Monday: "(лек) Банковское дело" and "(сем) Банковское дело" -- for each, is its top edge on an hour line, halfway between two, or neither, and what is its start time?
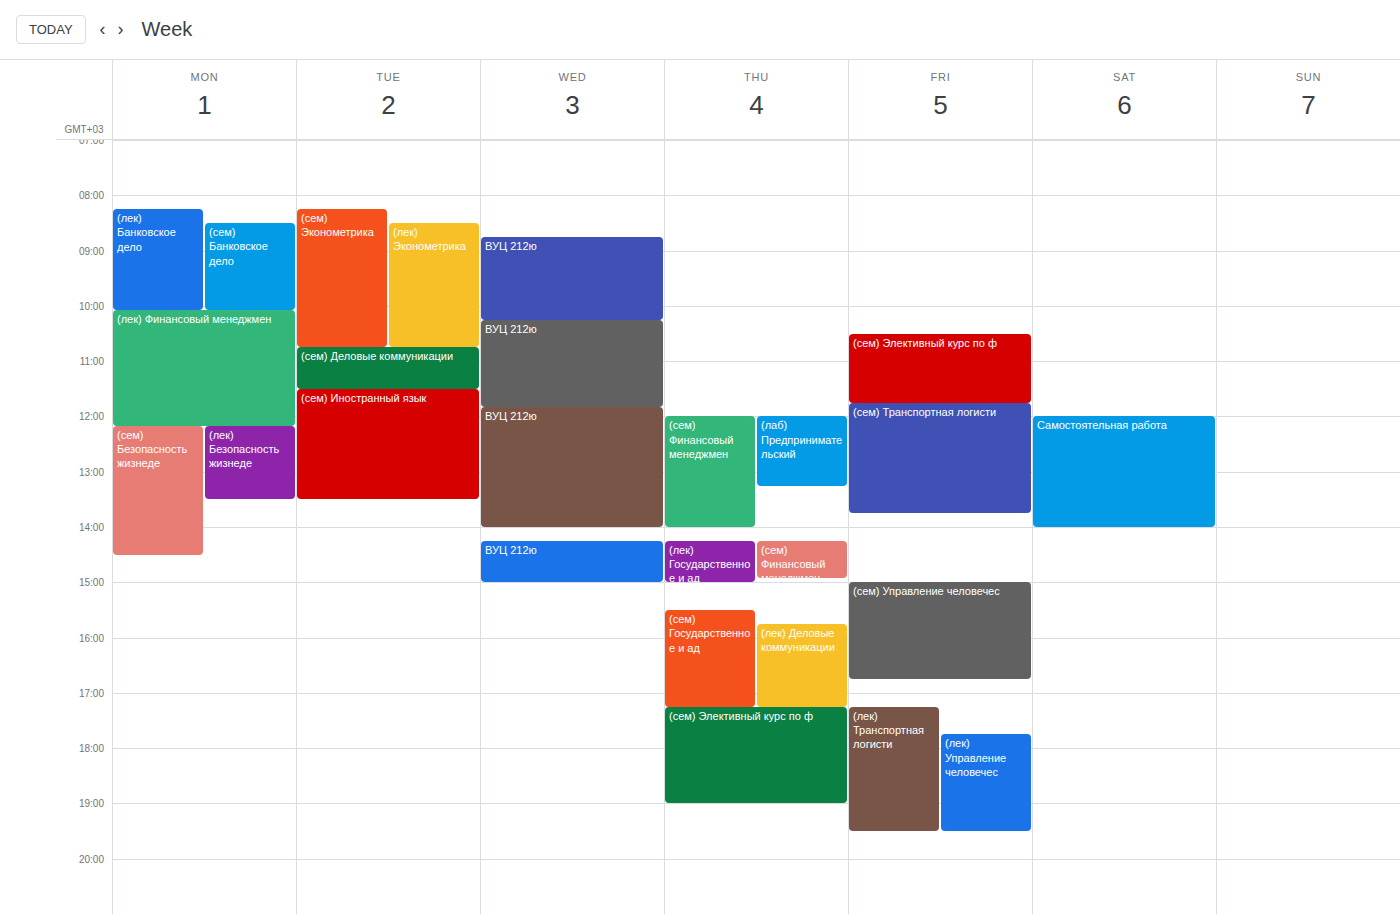
"(лек) Банковское дело": 8:15 AM, neither: a quarter of the way from the 8 AM line to the 9 AM line. "(сем) Банковское дело": 8:30 AM, halfway between the 8 AM and 9 AM lines.